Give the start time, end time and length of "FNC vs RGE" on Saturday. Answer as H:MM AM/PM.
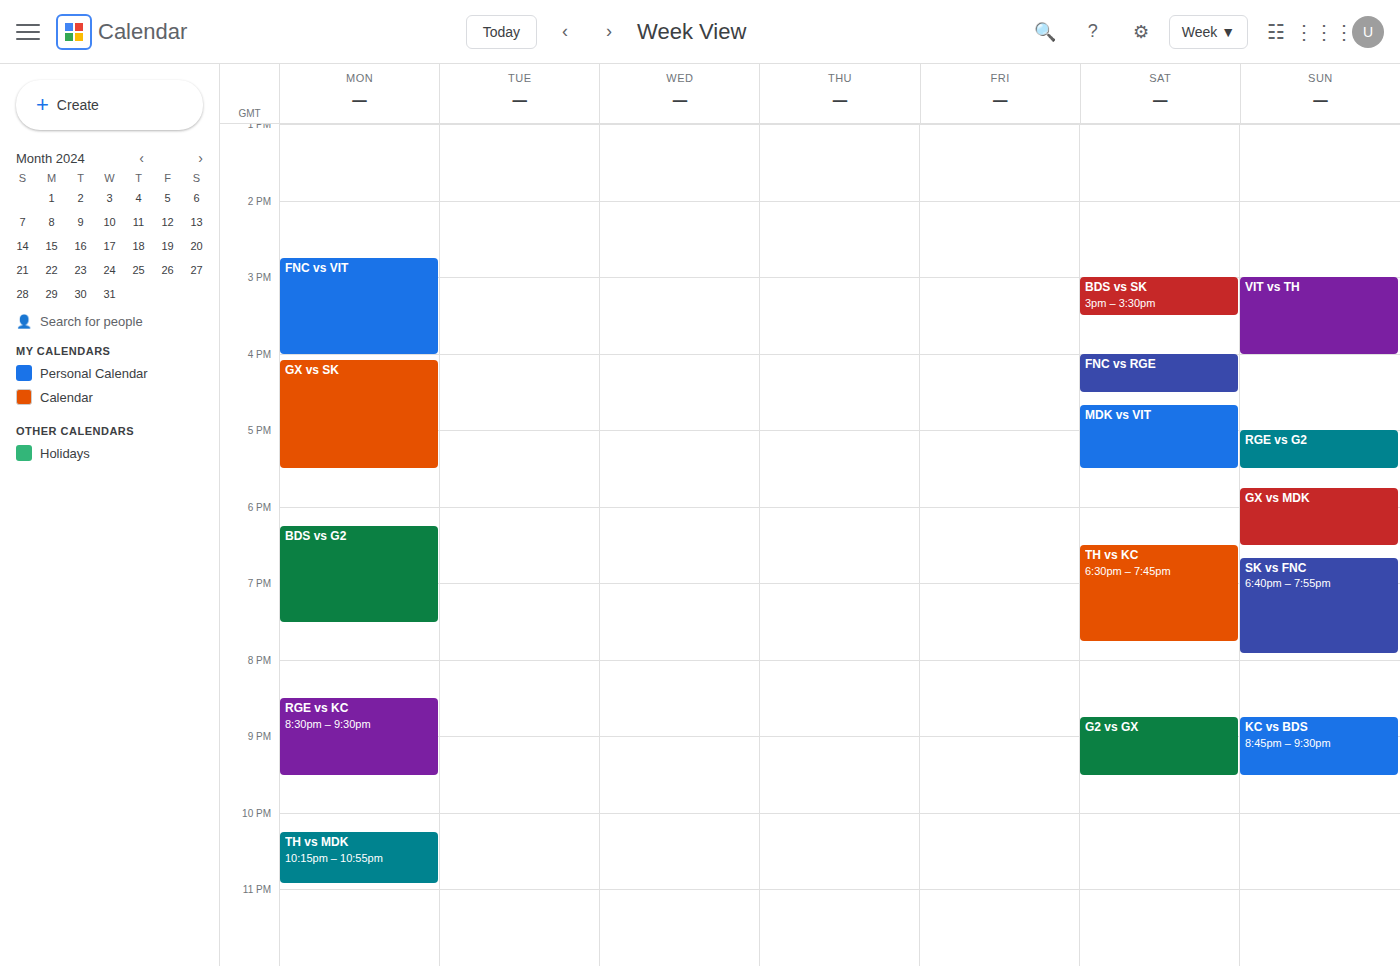
4:00 PM to 4:30 PM, 30 minutes